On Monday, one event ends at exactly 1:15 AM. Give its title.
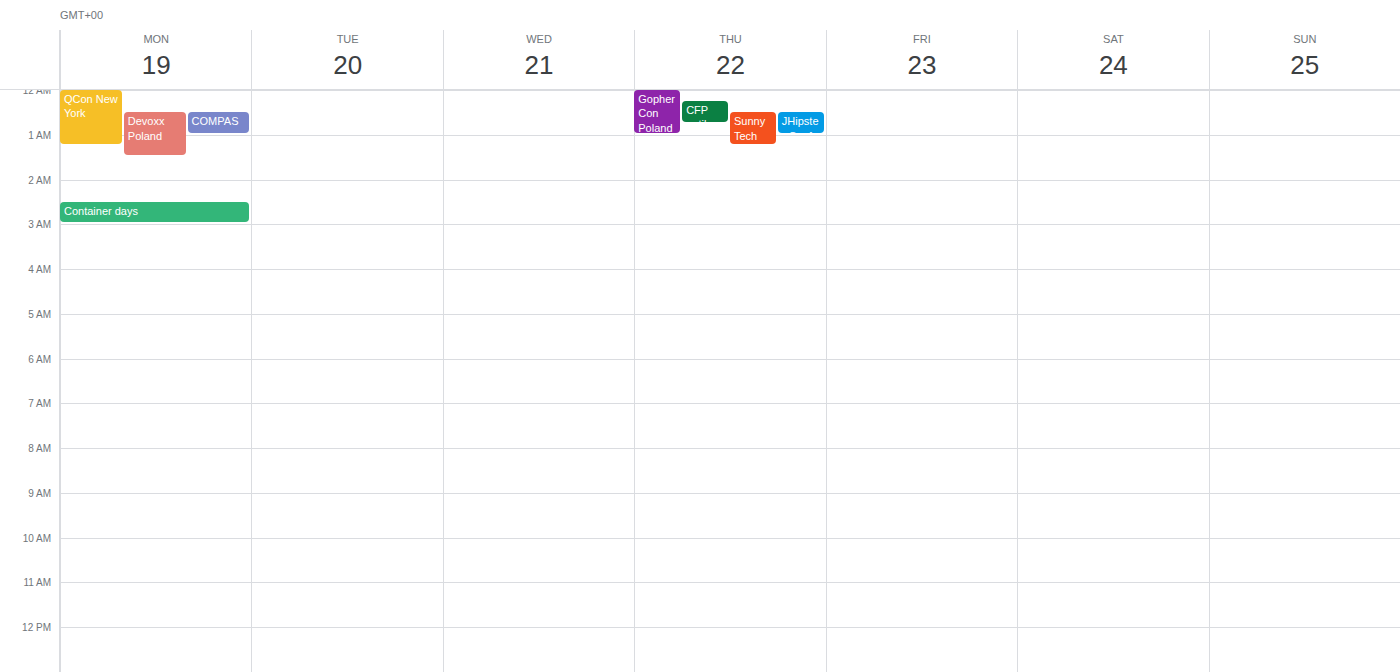
"QCon New York"